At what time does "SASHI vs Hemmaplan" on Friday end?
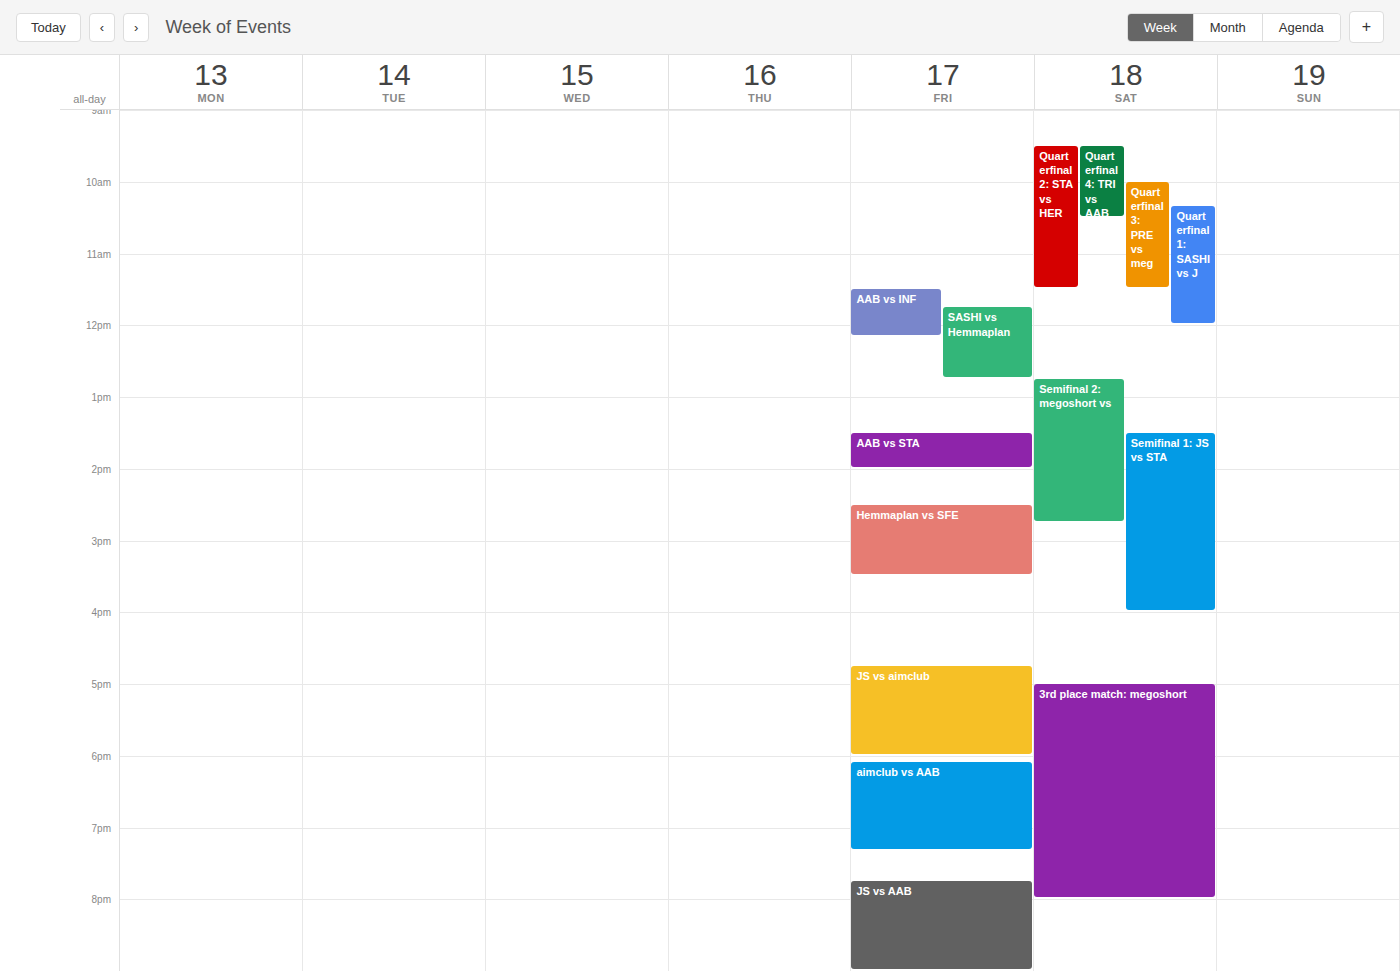
12:45 PM